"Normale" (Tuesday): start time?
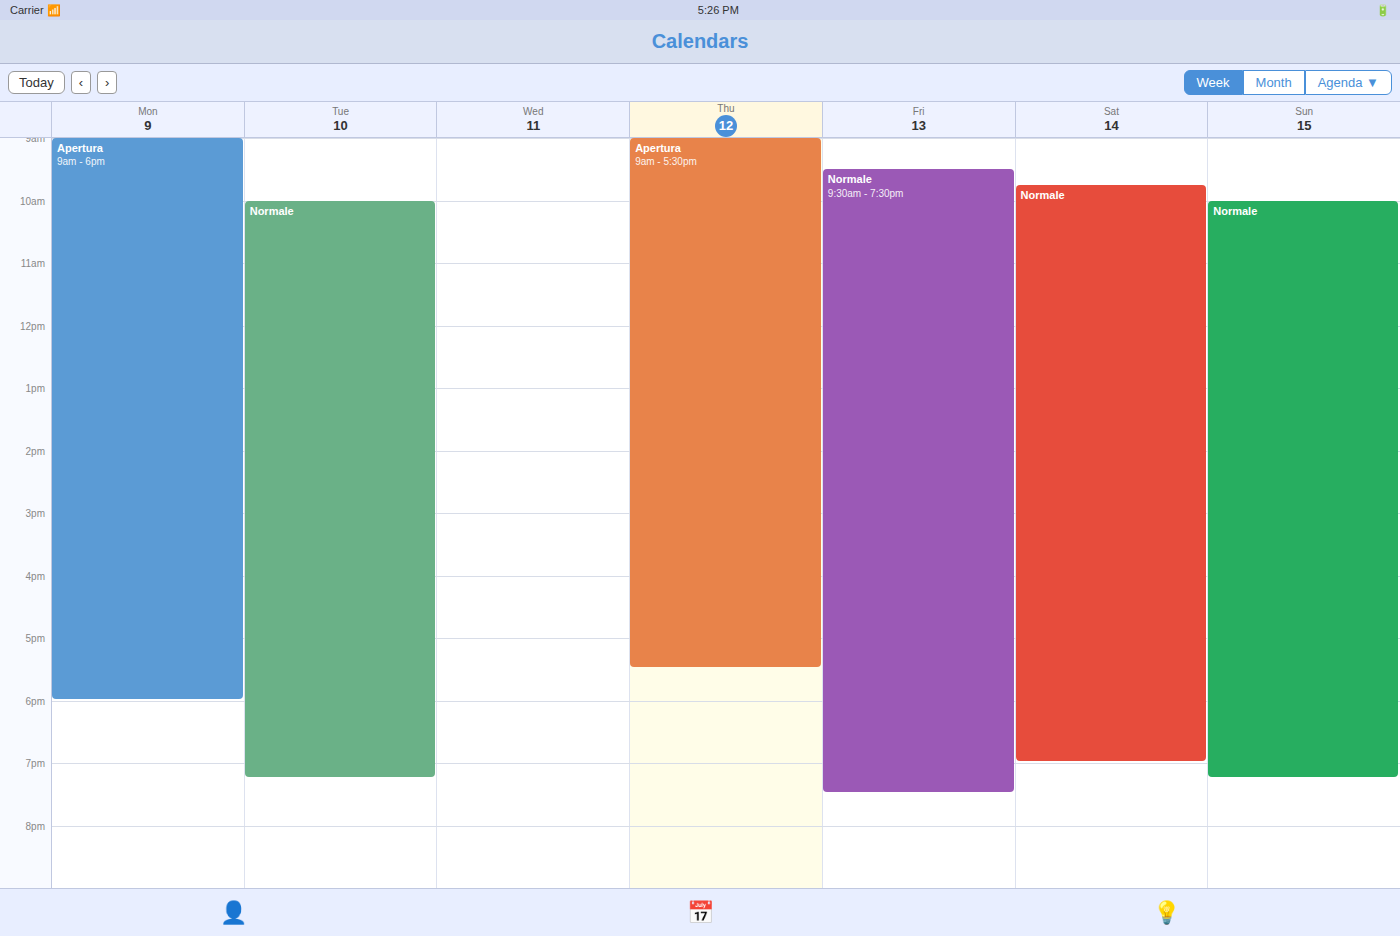
10:00 AM